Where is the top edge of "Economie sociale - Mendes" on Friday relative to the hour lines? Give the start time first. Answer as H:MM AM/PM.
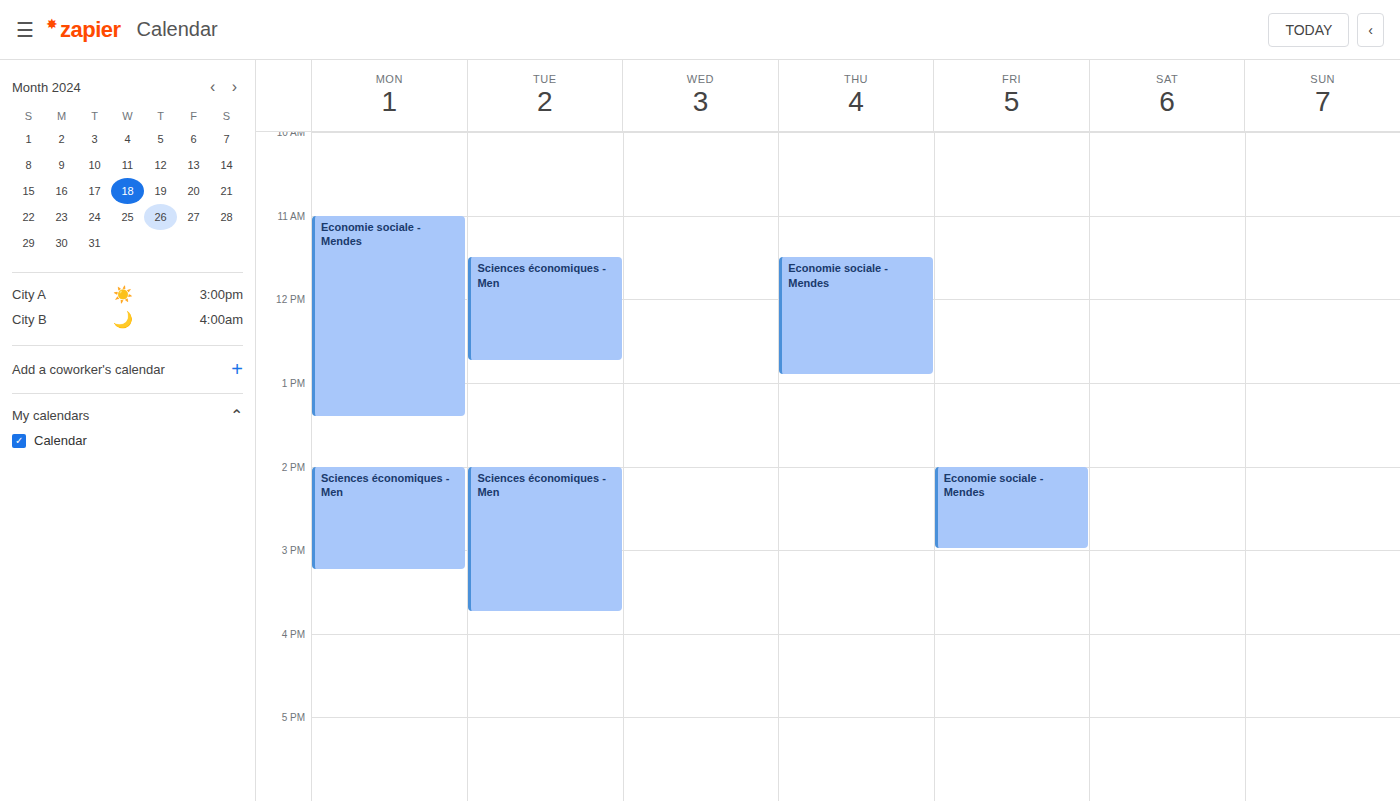
2:00 PM -- exactly on the 2 PM line.